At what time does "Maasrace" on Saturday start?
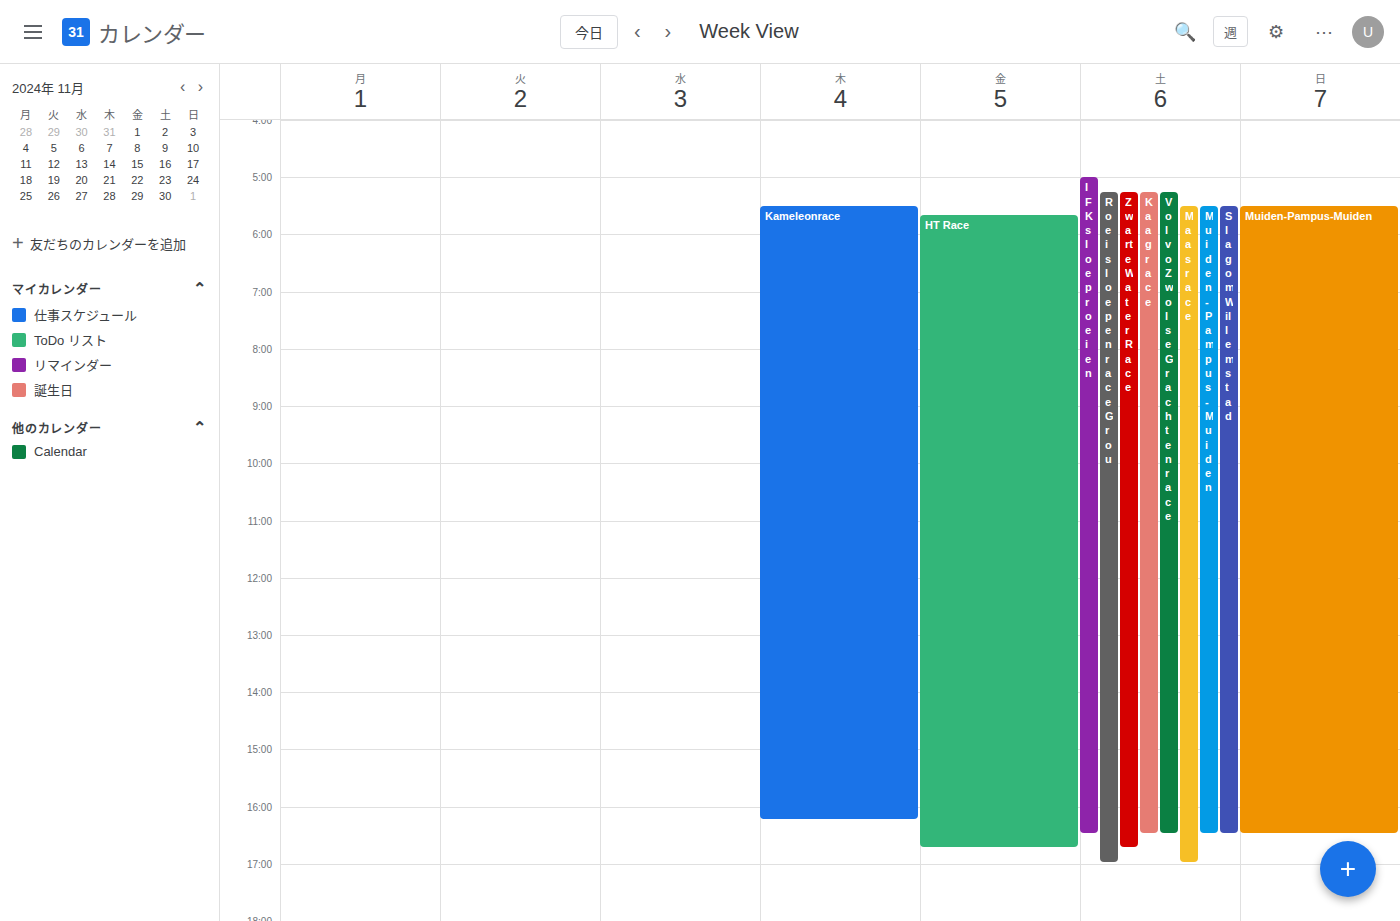
05:30